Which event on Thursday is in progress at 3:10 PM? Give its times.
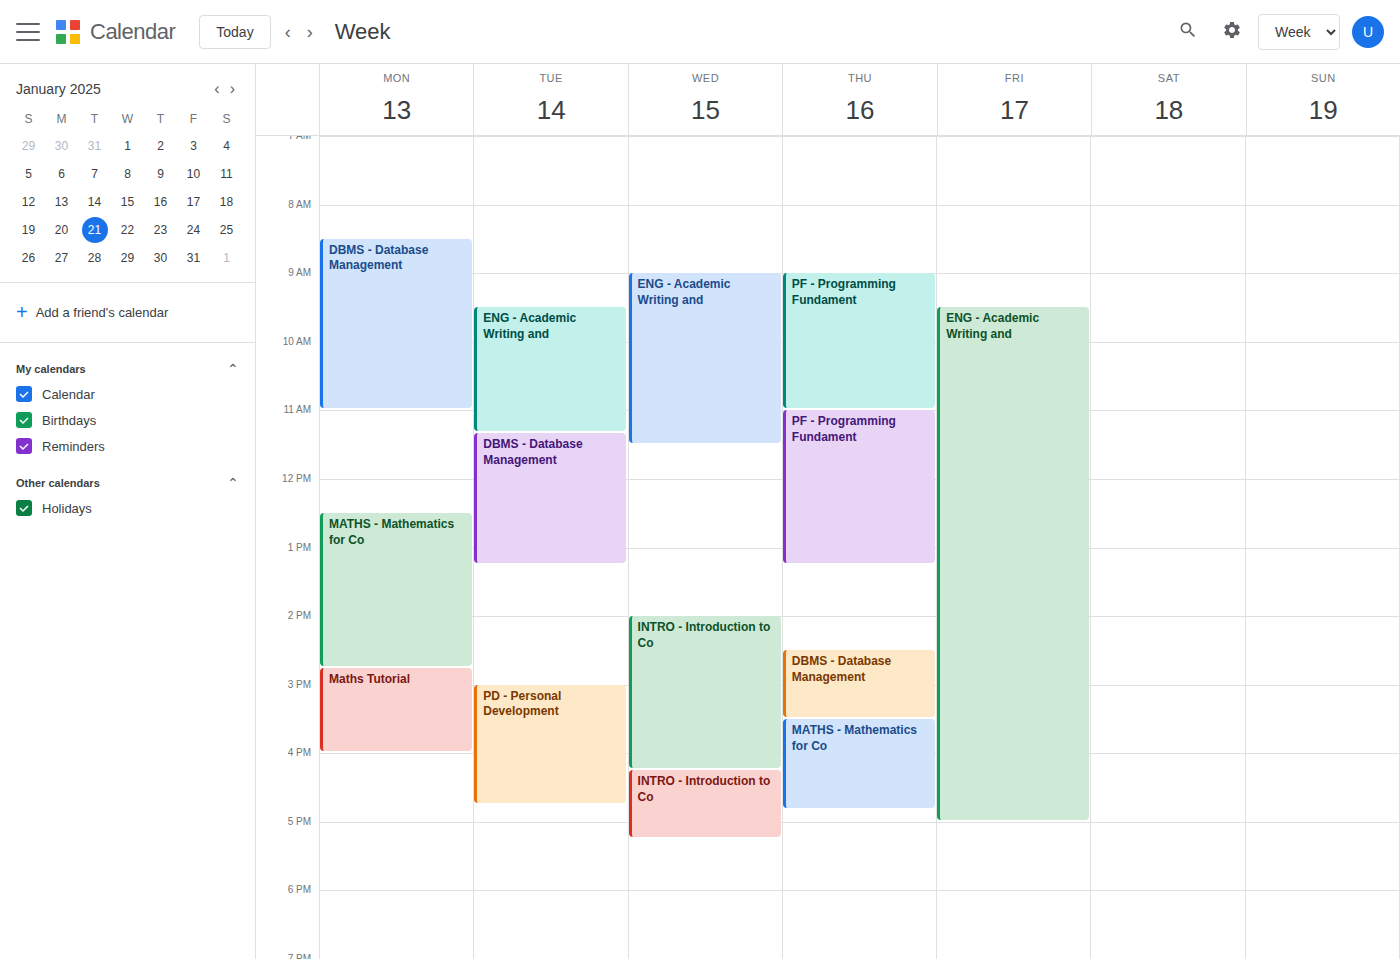
"DBMS - Database Management", 2:30 PM to 3:30 PM